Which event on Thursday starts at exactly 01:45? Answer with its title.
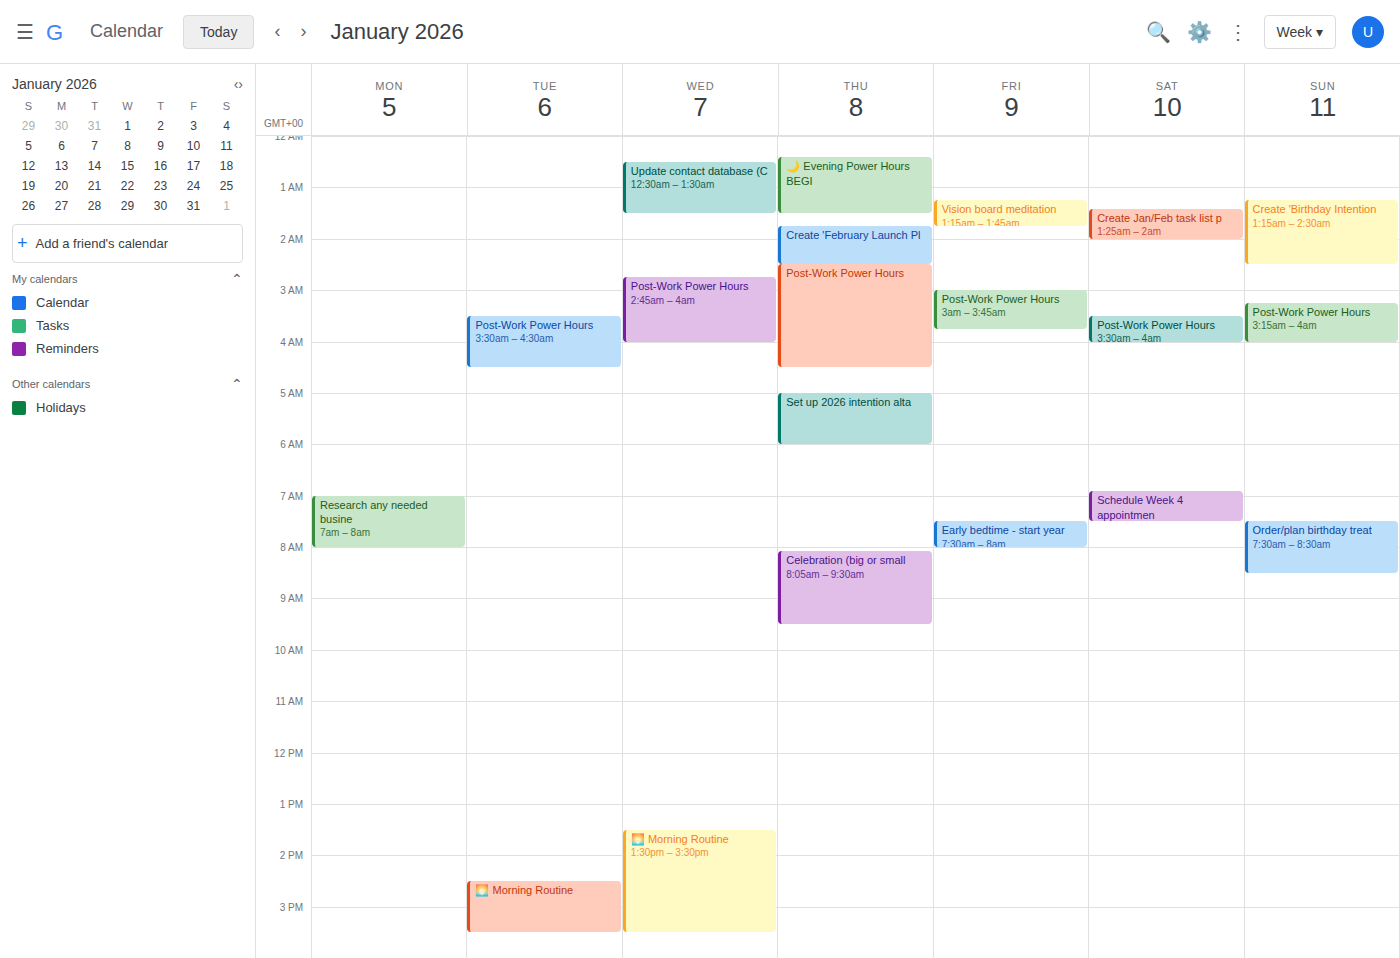
"Create 'February Launch Pl"